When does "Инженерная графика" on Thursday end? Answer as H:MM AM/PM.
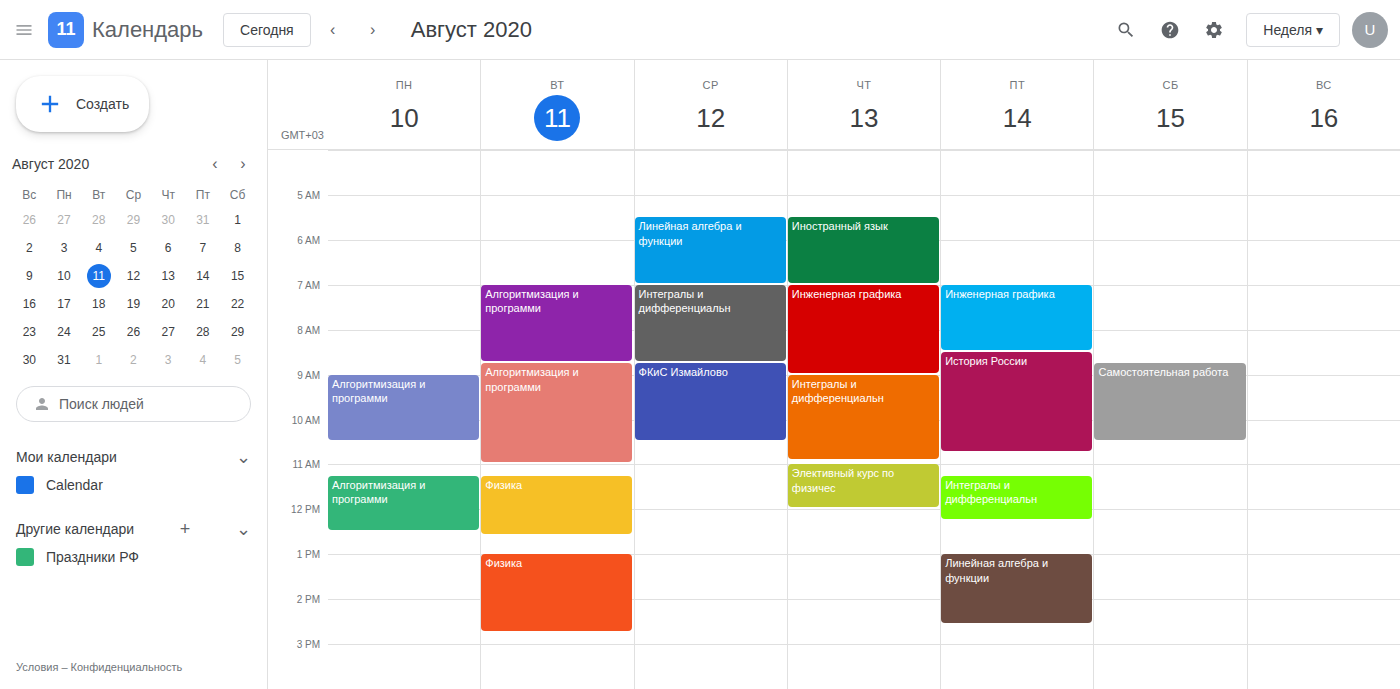
9:00 AM